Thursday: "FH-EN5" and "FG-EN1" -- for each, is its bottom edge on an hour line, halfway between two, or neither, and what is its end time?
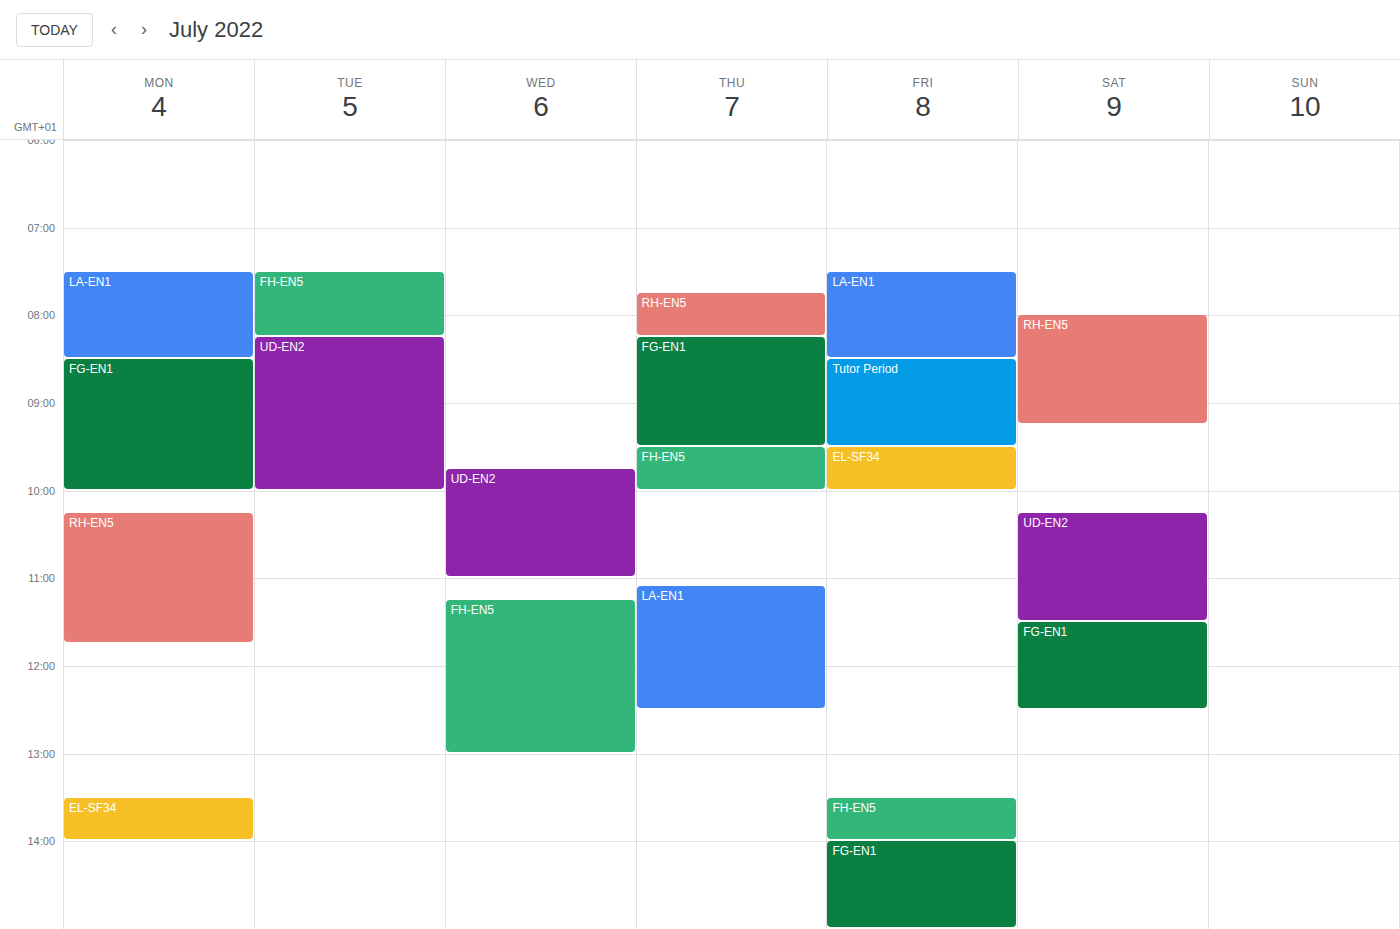
"FH-EN5": 10:00 AM, exactly on the 10 AM line. "FG-EN1": 9:30 AM, halfway between the 9 AM and 10 AM lines.